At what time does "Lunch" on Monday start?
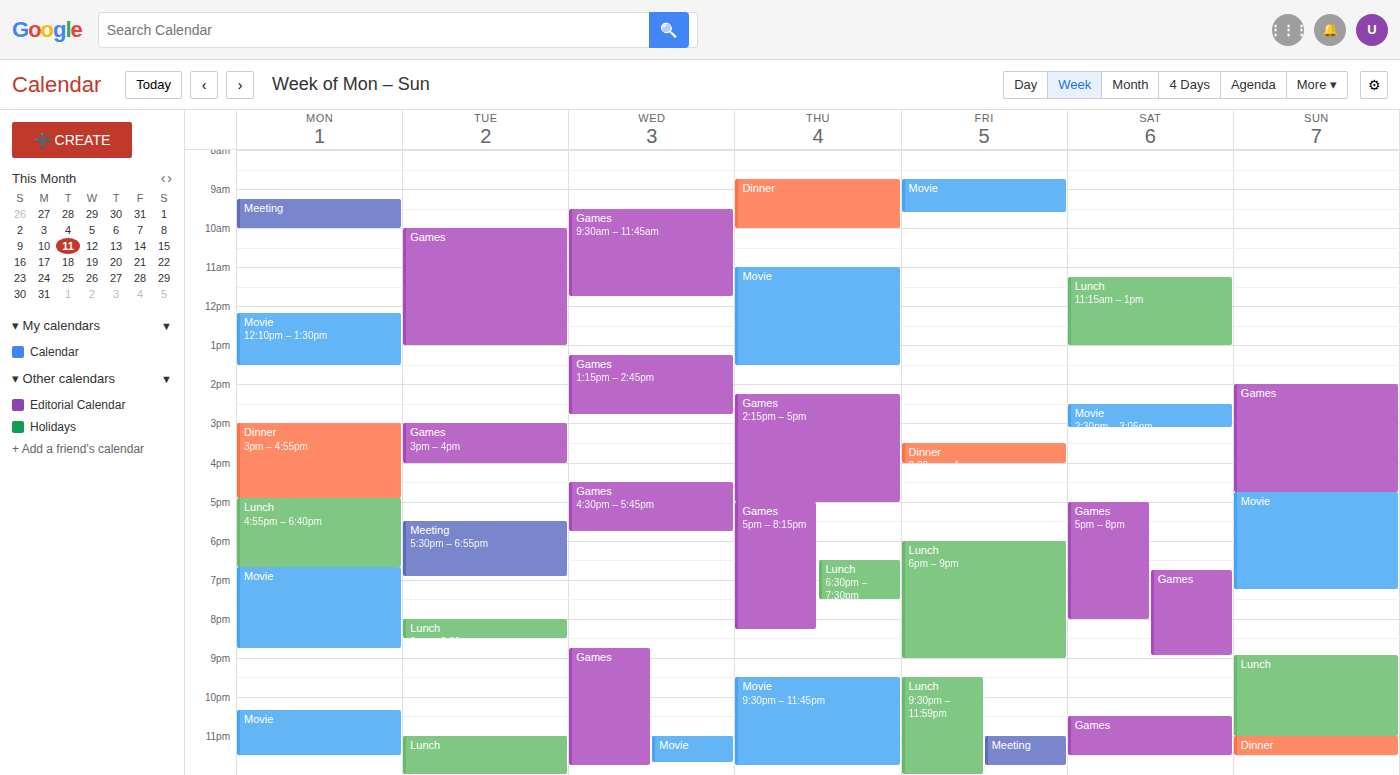
4:55 PM